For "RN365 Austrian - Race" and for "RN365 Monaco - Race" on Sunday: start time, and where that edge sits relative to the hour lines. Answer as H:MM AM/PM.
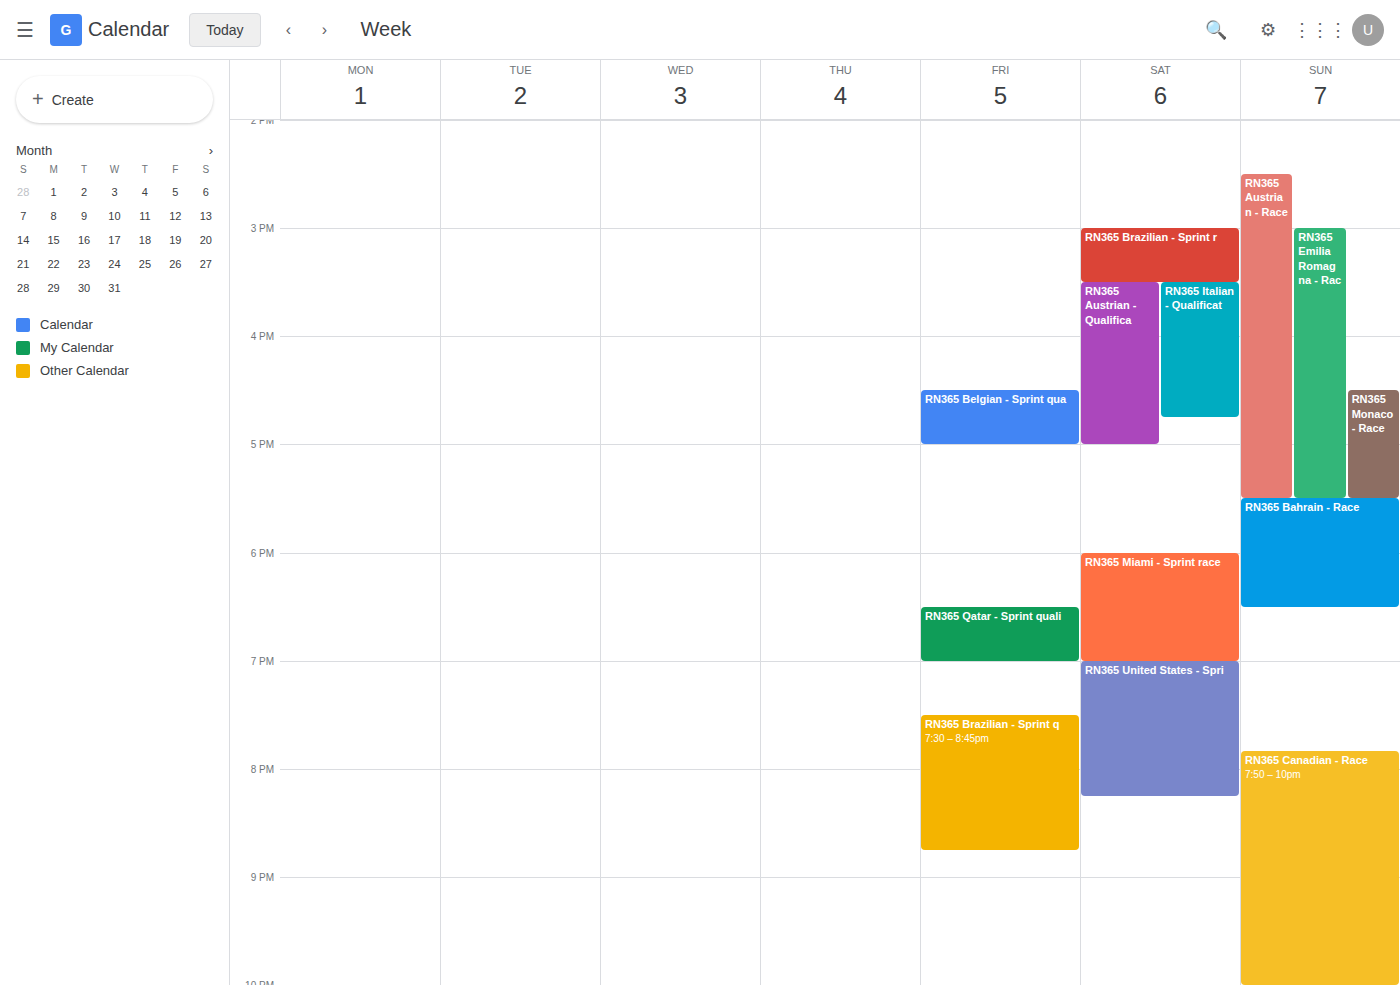
"RN365 Austrian - Race": 2:30 PM, halfway between the 2 PM and 3 PM lines. "RN365 Monaco - Race": 4:30 PM, halfway between the 4 PM and 5 PM lines.